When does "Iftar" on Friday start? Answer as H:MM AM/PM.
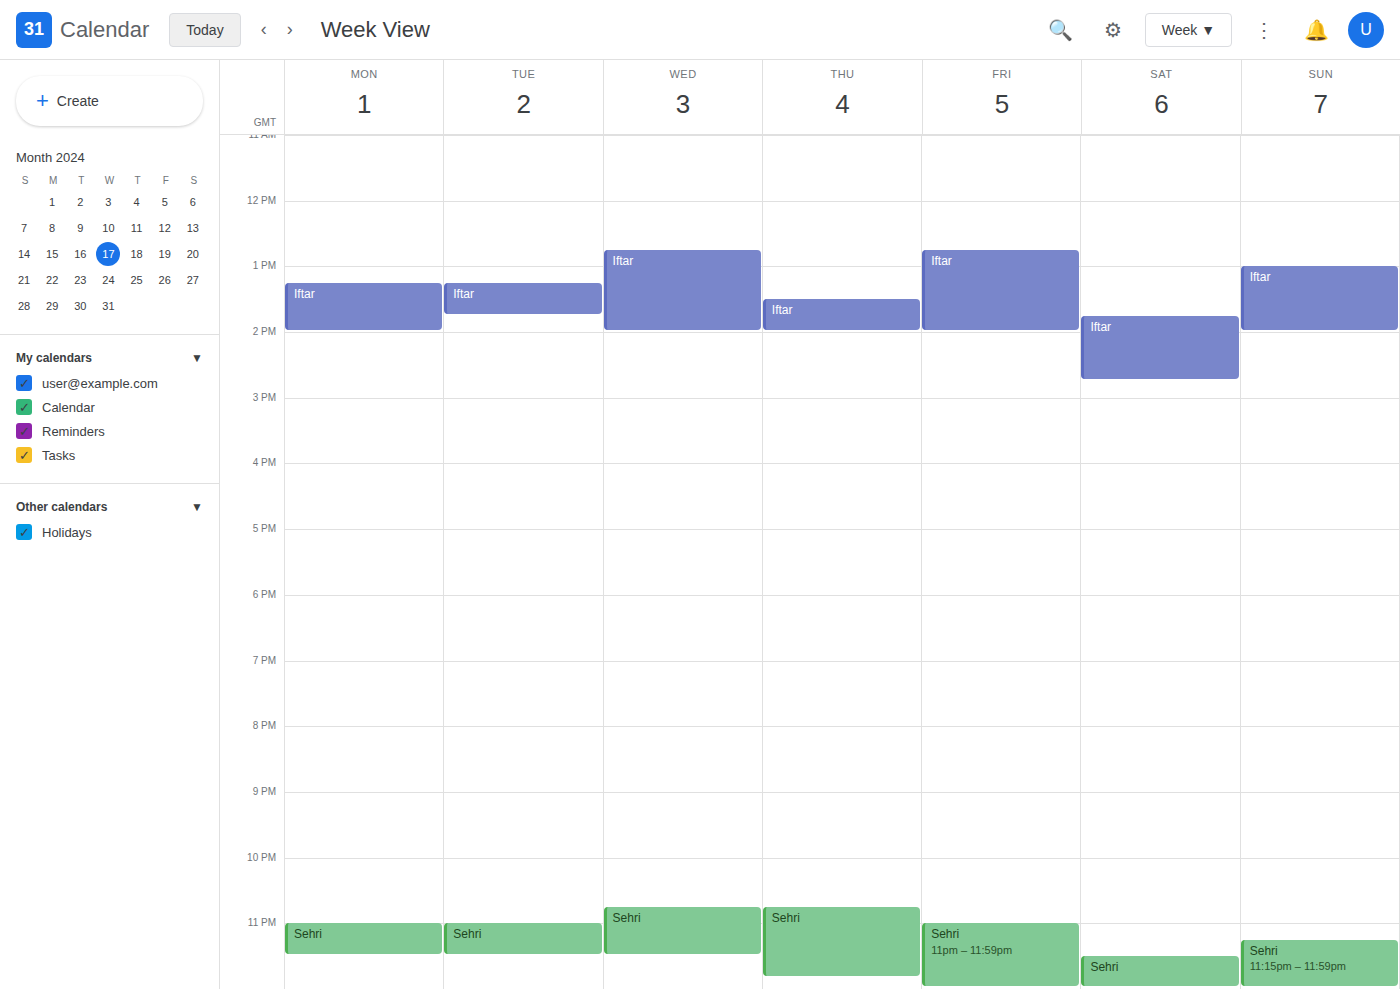
12:45 PM